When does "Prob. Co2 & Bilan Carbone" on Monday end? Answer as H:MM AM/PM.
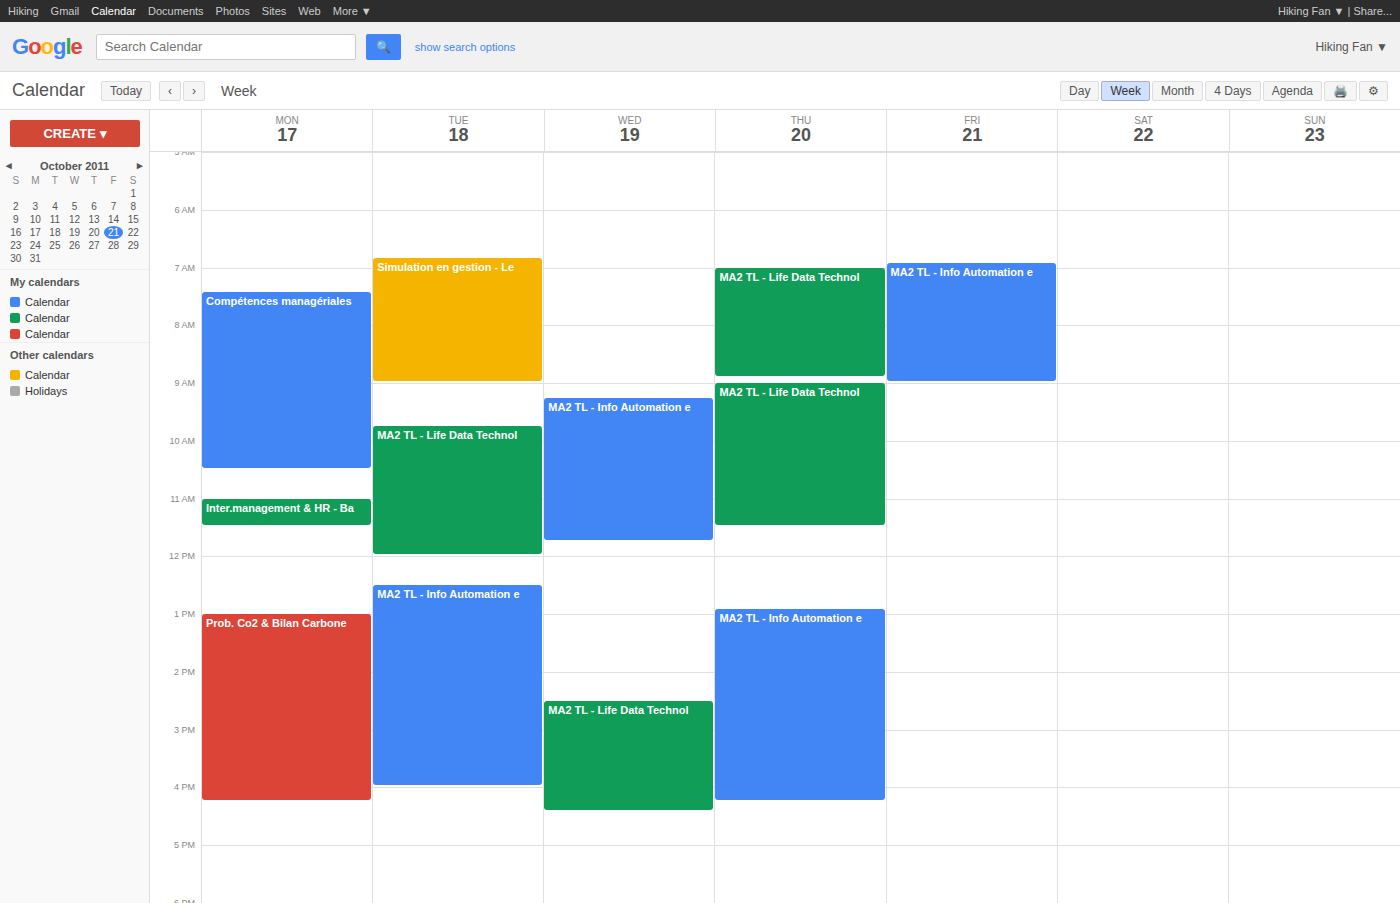
4:15 PM